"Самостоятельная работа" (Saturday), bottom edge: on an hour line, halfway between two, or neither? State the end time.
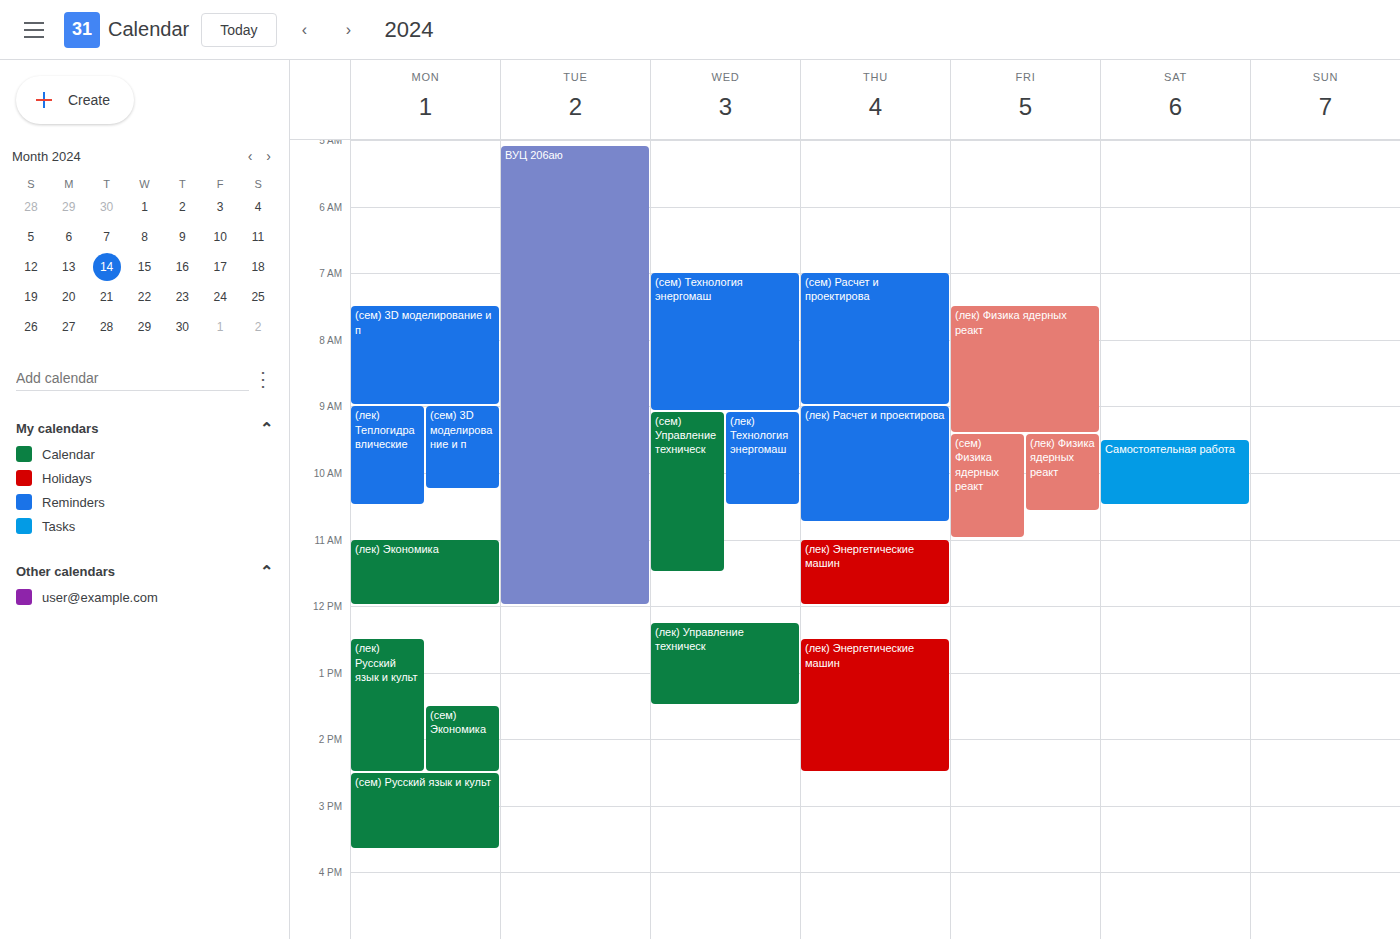
10:30 AM -- halfway between the 10 AM and 11 AM lines.